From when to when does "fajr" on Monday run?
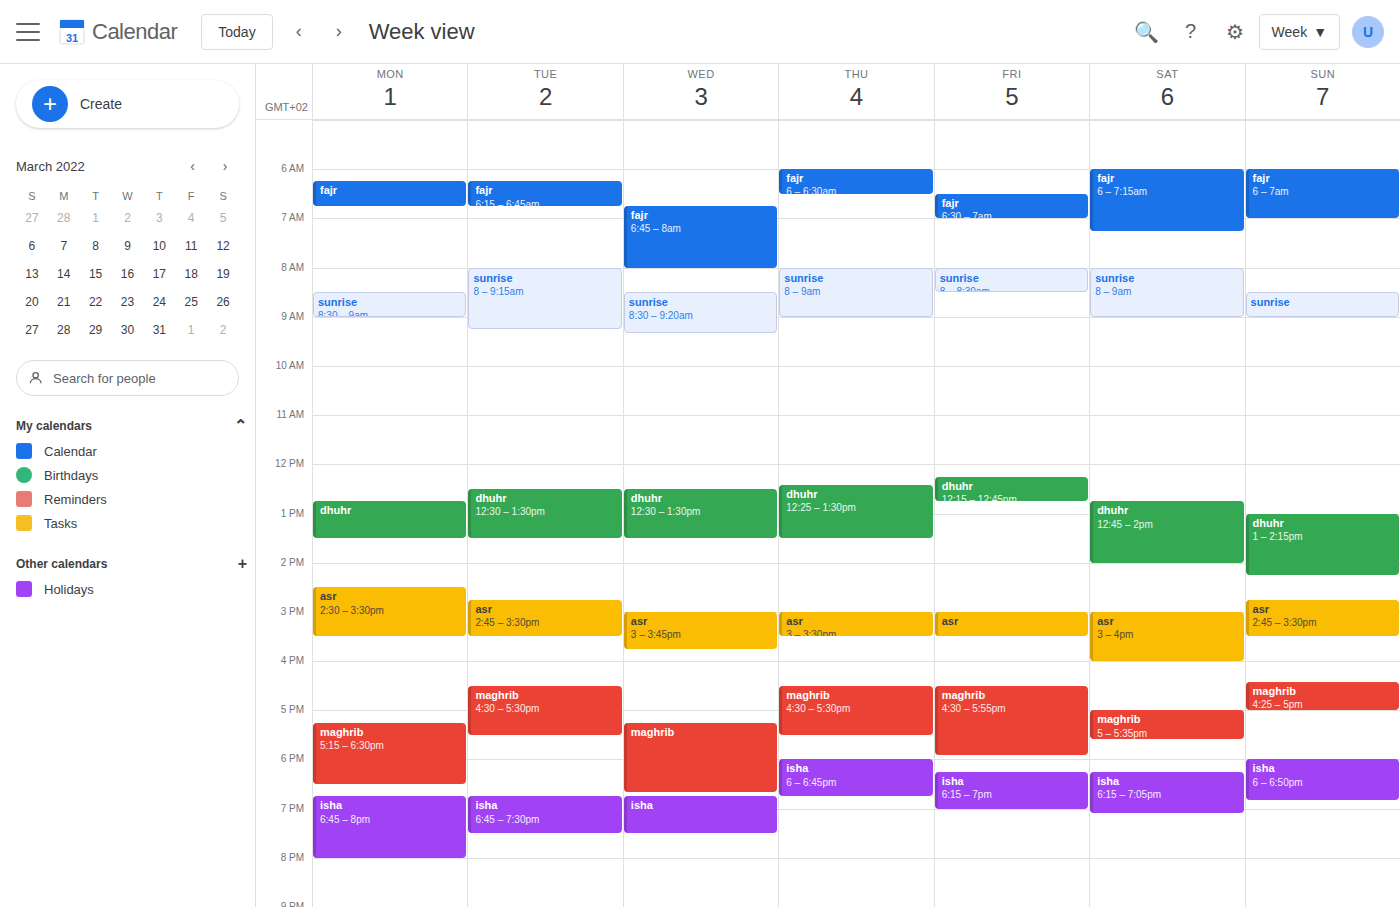
6:15 AM to 6:45 AM